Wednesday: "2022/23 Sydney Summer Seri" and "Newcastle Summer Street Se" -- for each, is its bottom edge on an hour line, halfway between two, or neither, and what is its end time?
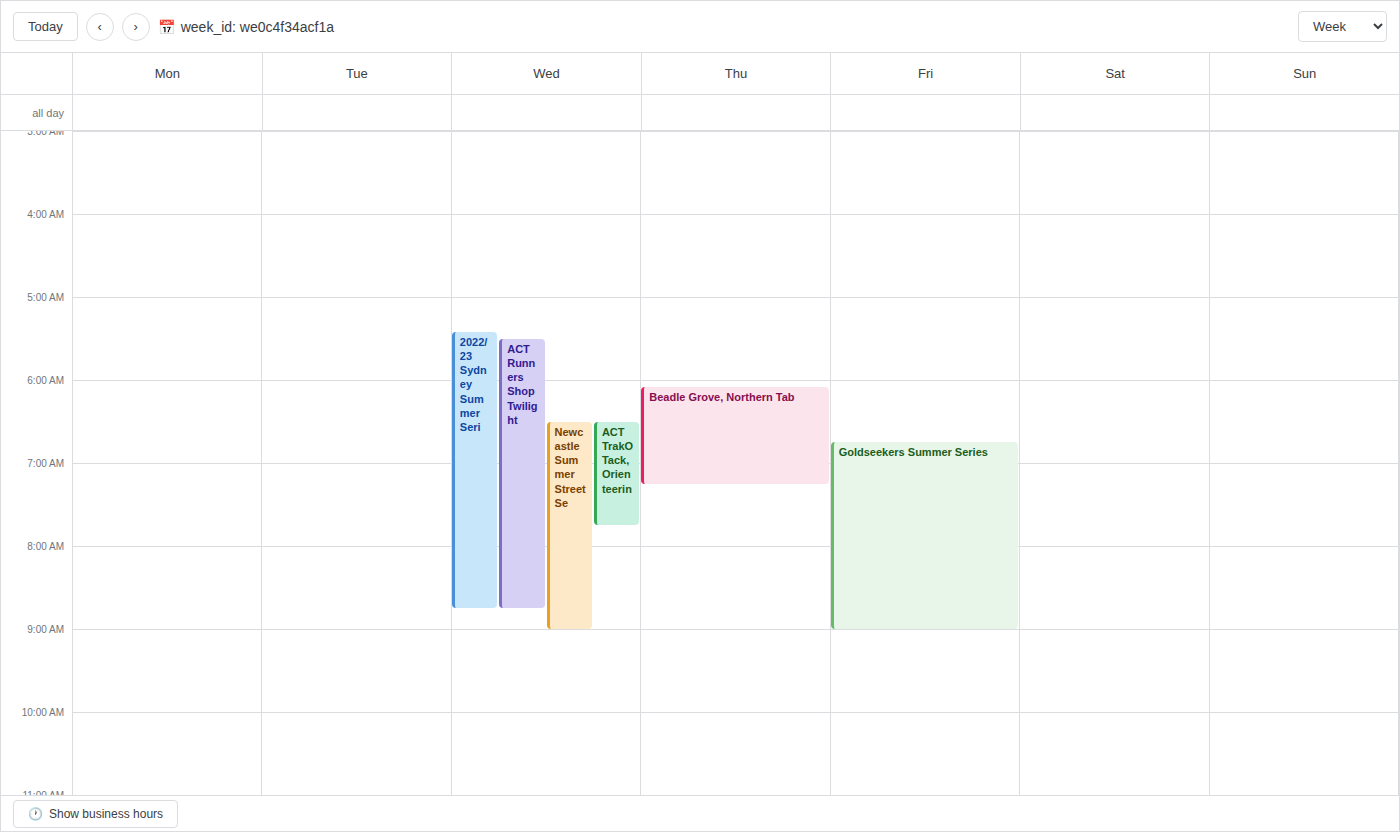
"2022/23 Sydney Summer Seri": 8:45 AM, neither: three quarters of the way from the 8 AM line to the 9 AM line. "Newcastle Summer Street Se": 9:00 AM, exactly on the 9 AM line.